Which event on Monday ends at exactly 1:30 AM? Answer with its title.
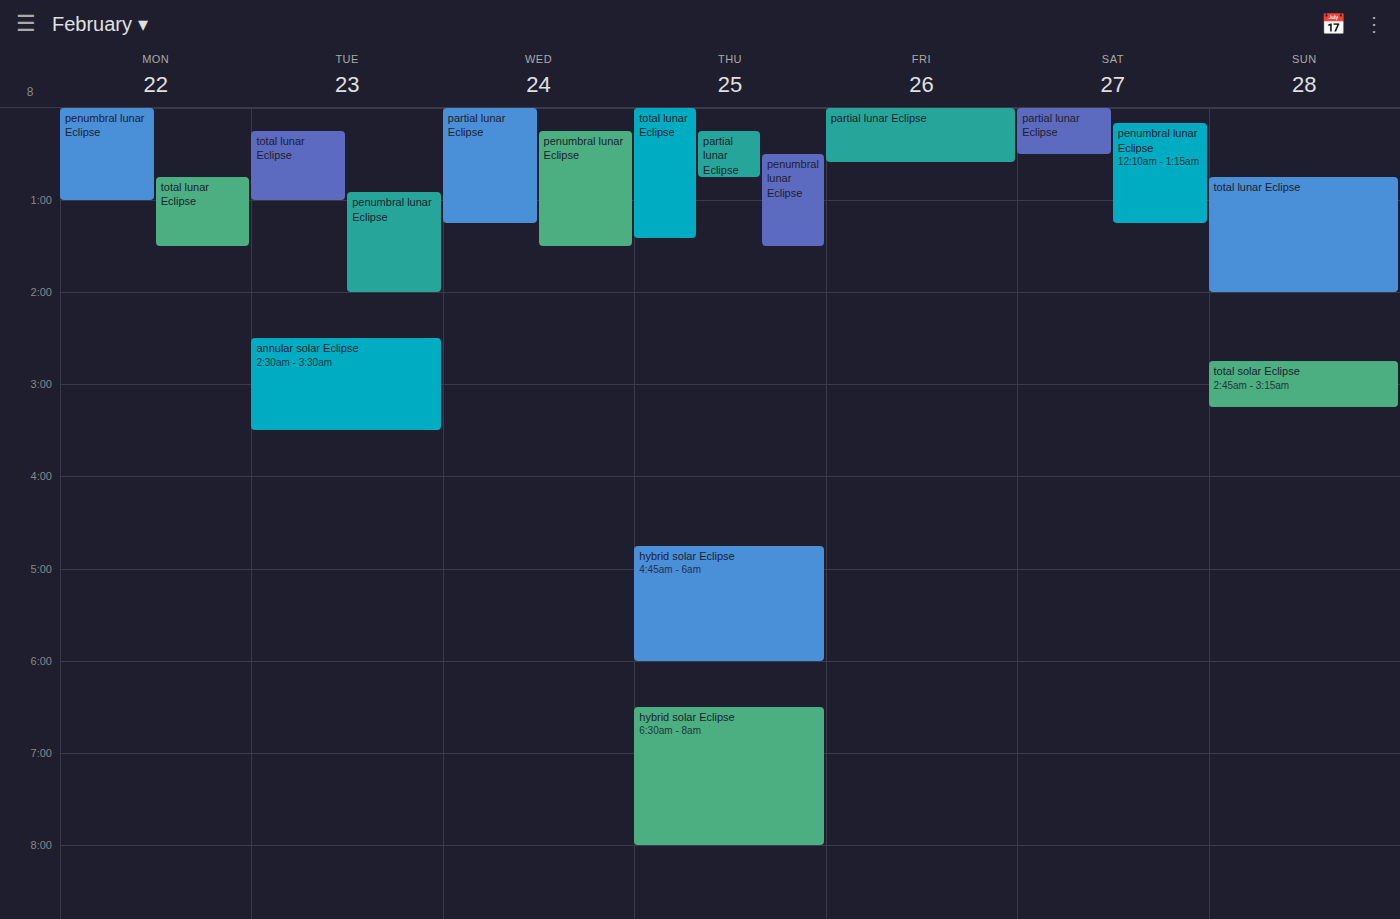
"total lunar Eclipse"